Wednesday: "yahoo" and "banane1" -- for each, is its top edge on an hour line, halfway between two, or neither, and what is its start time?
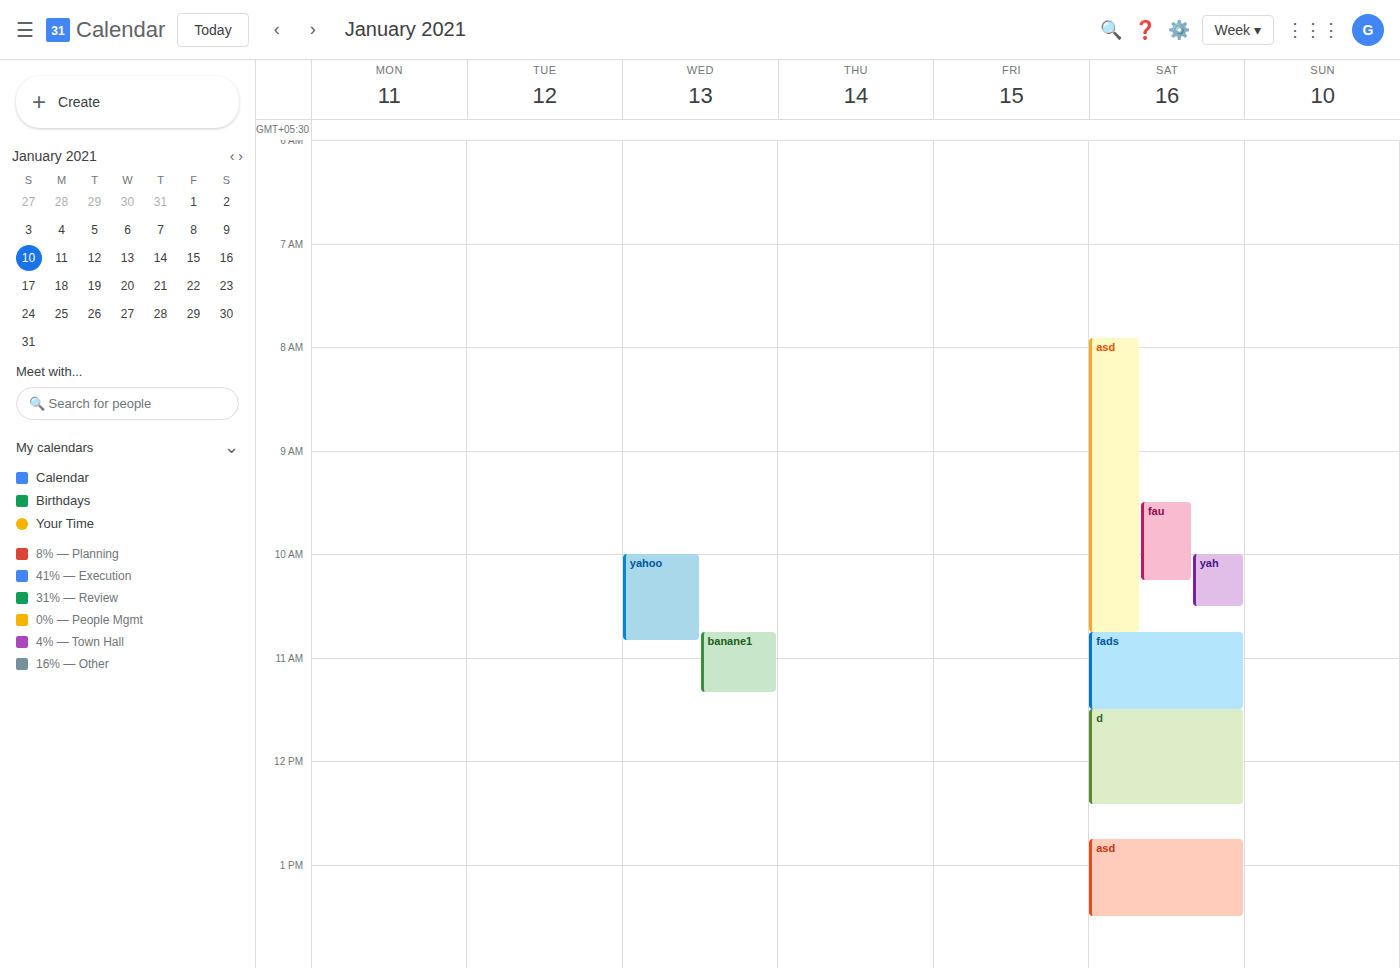
"yahoo": 10:00 AM, exactly on the 10 AM line. "banane1": 10:45 AM, neither: three quarters of the way from the 10 AM line to the 11 AM line.